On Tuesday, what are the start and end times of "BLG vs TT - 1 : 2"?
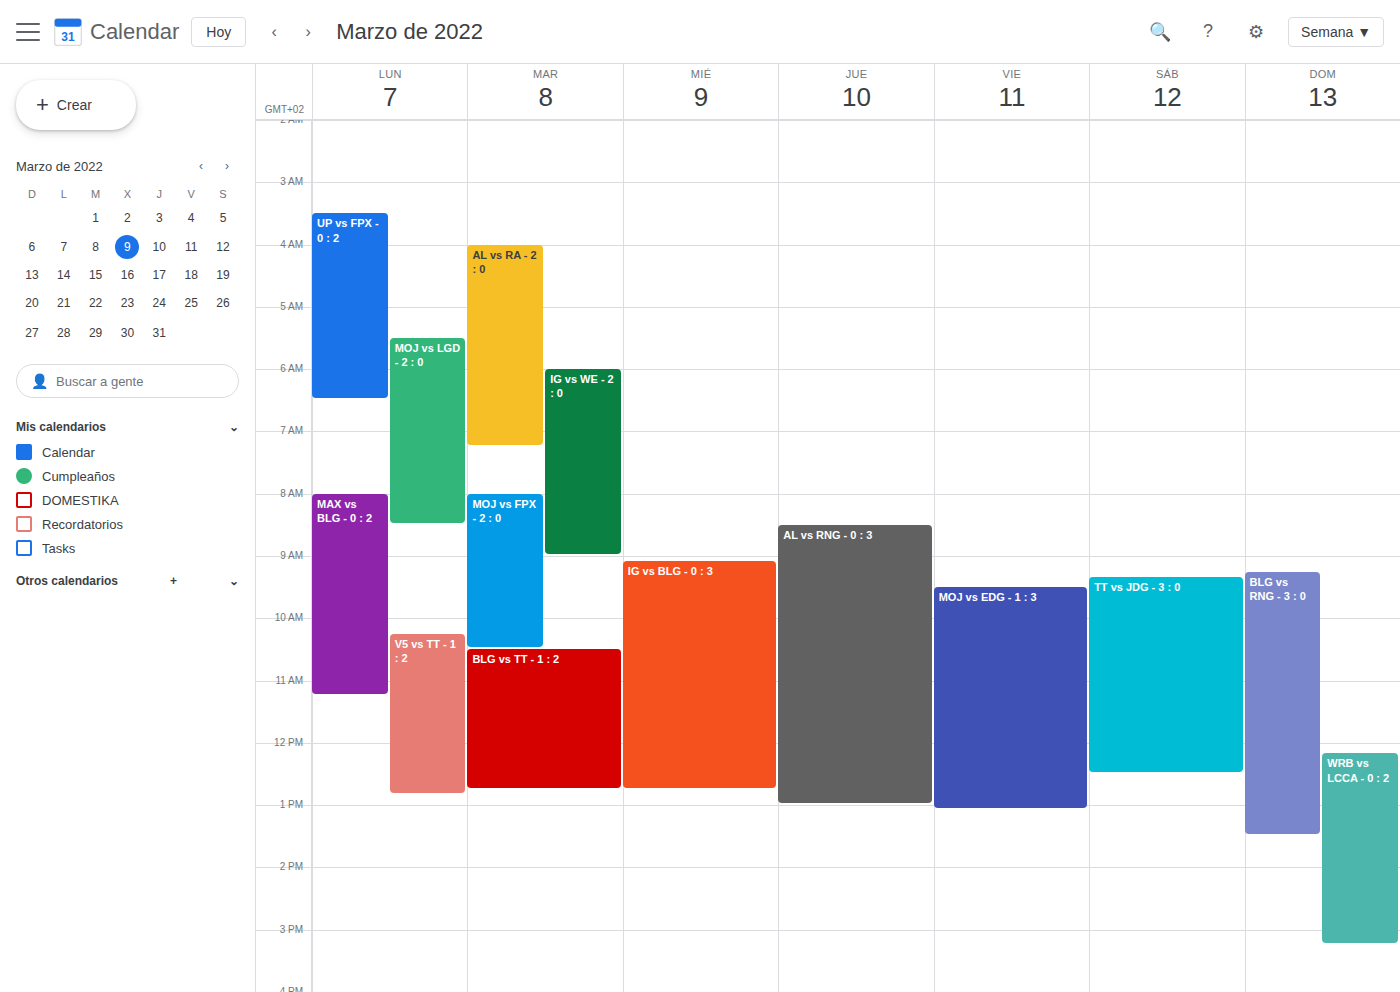
10:30 AM to 12:45 PM